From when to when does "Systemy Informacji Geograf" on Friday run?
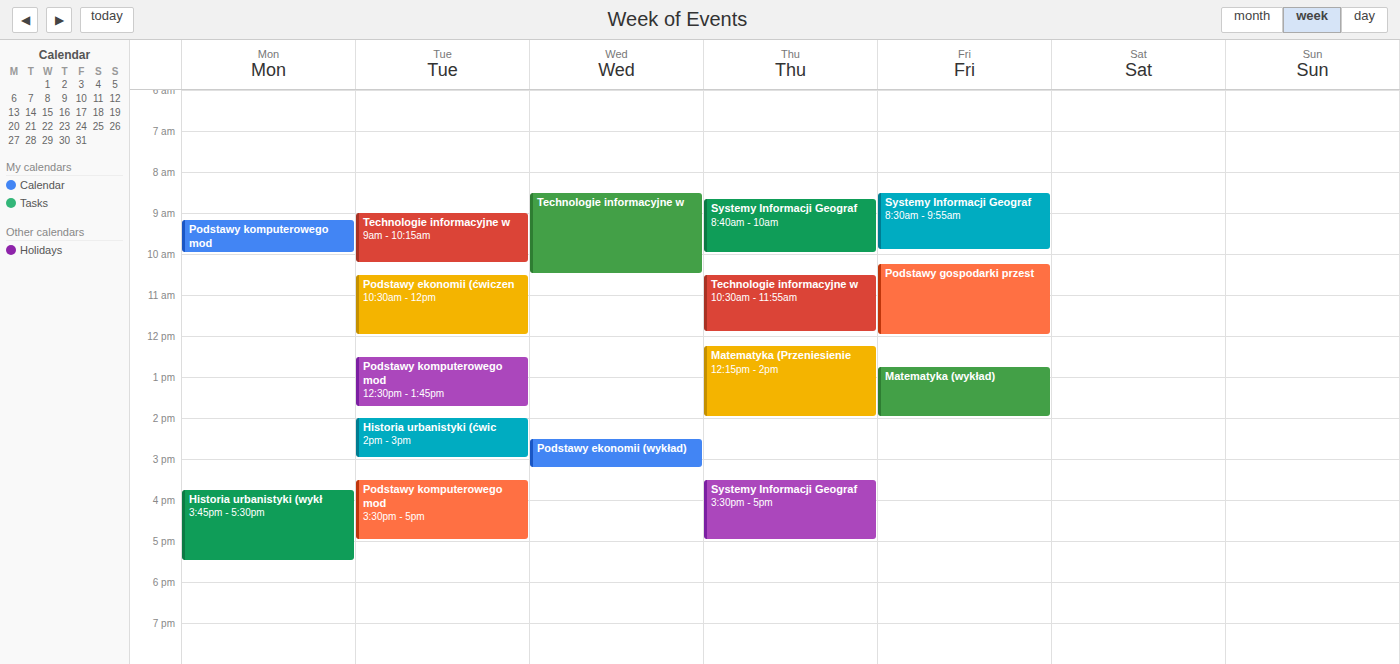
8:30 AM to 9:55 AM